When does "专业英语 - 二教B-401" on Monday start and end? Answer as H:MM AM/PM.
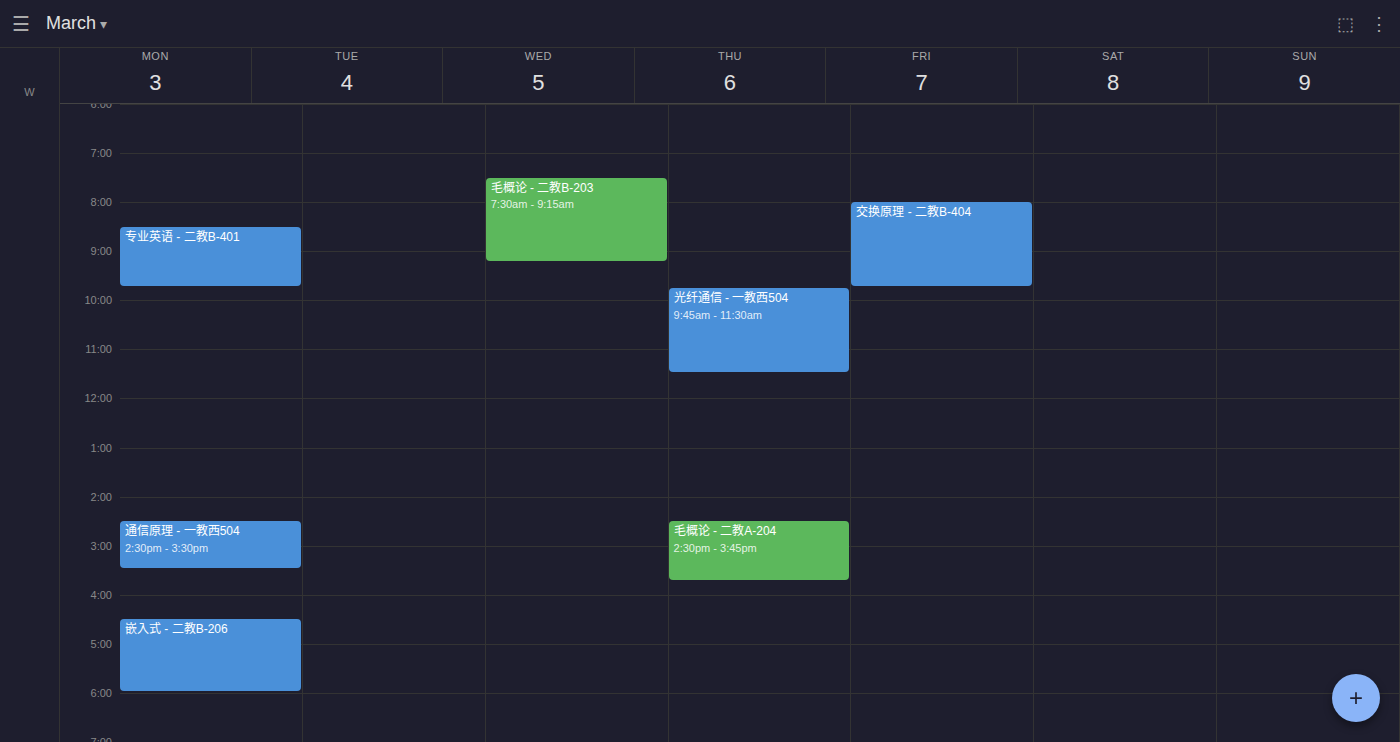
8:30 AM to 9:45 AM